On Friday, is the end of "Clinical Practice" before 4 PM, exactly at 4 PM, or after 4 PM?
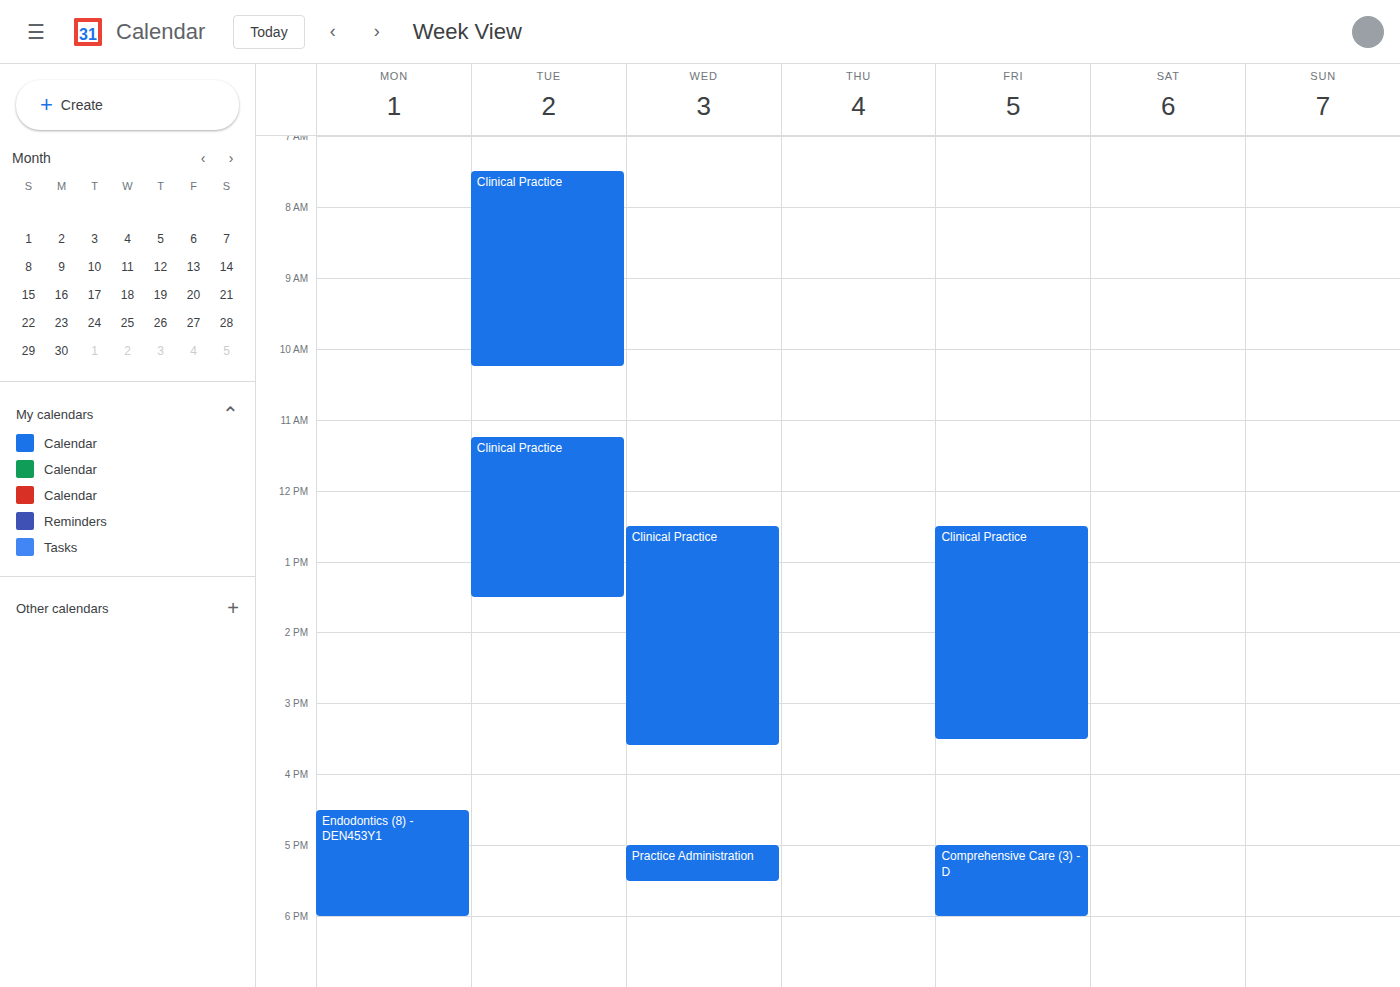
3:30 PM -- before 4 PM, 30 minutes above the 4 PM line.